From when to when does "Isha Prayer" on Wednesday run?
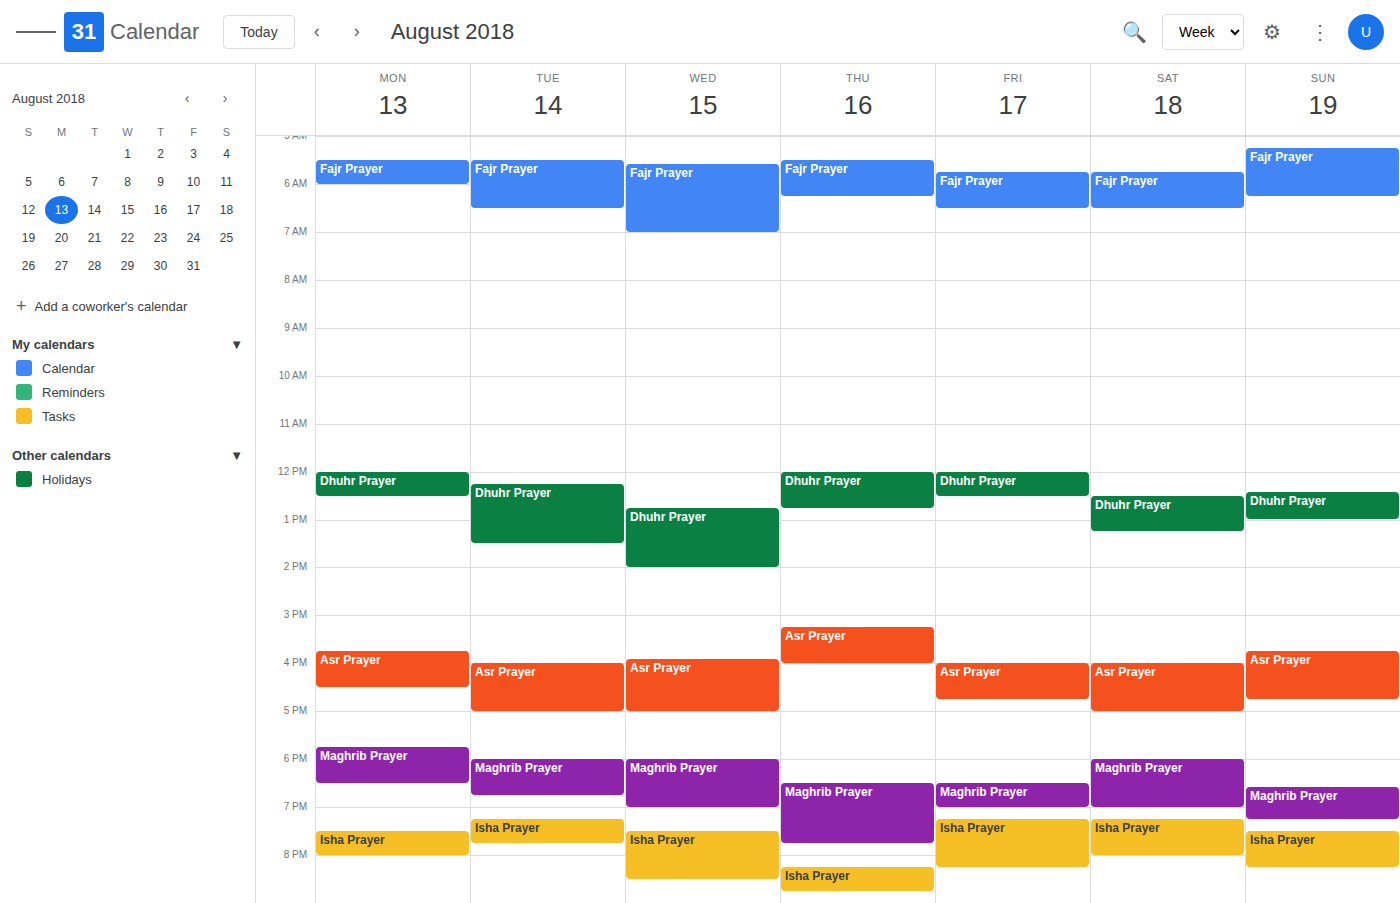
7:30 PM to 8:30 PM